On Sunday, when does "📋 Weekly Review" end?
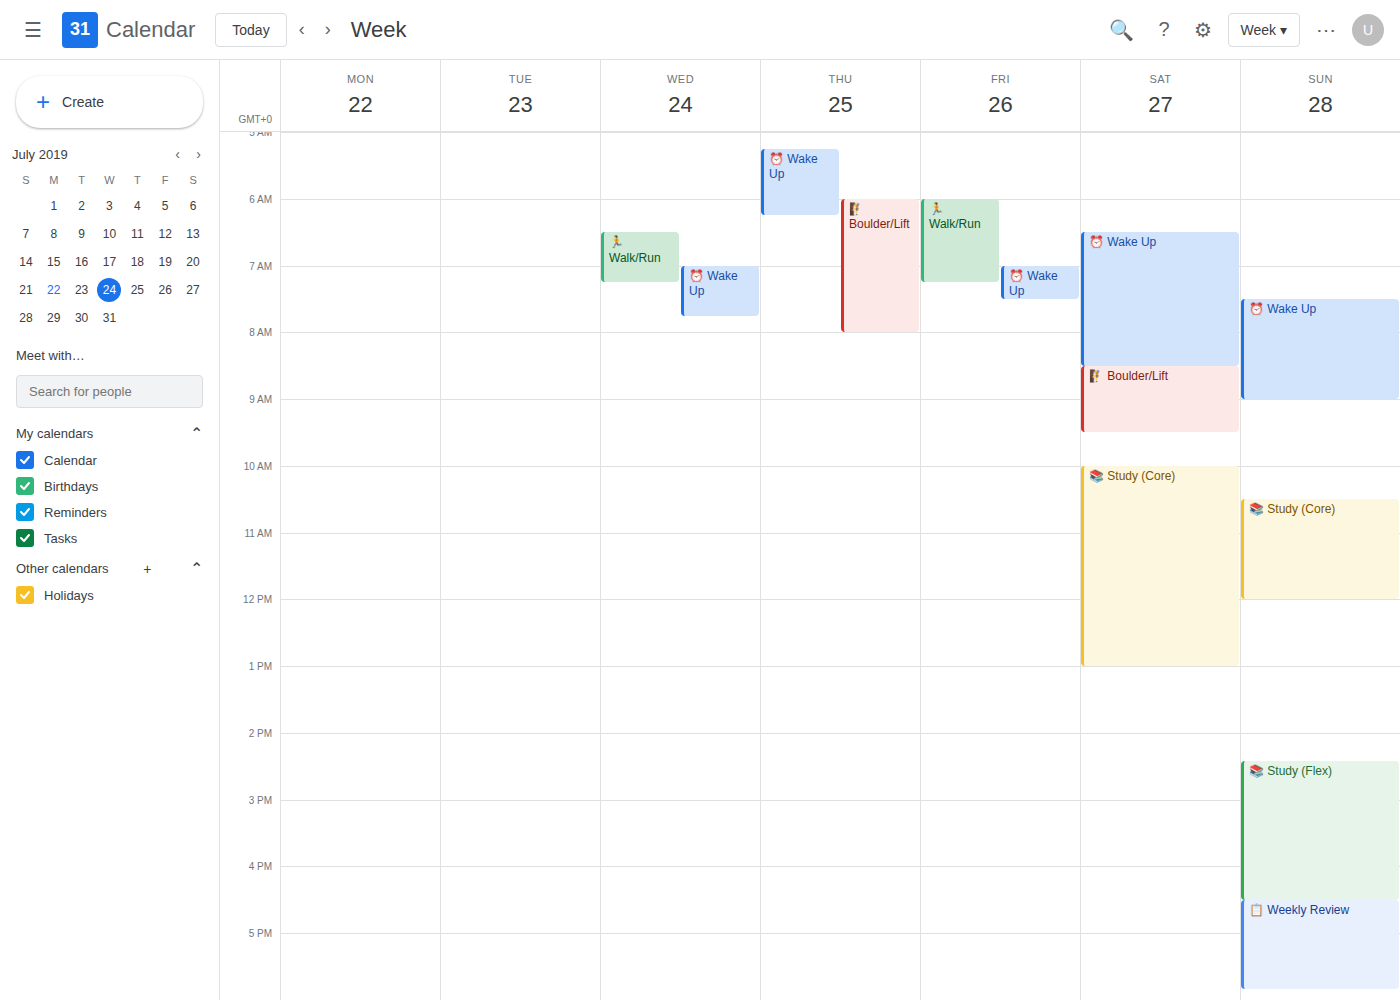
5:50 PM